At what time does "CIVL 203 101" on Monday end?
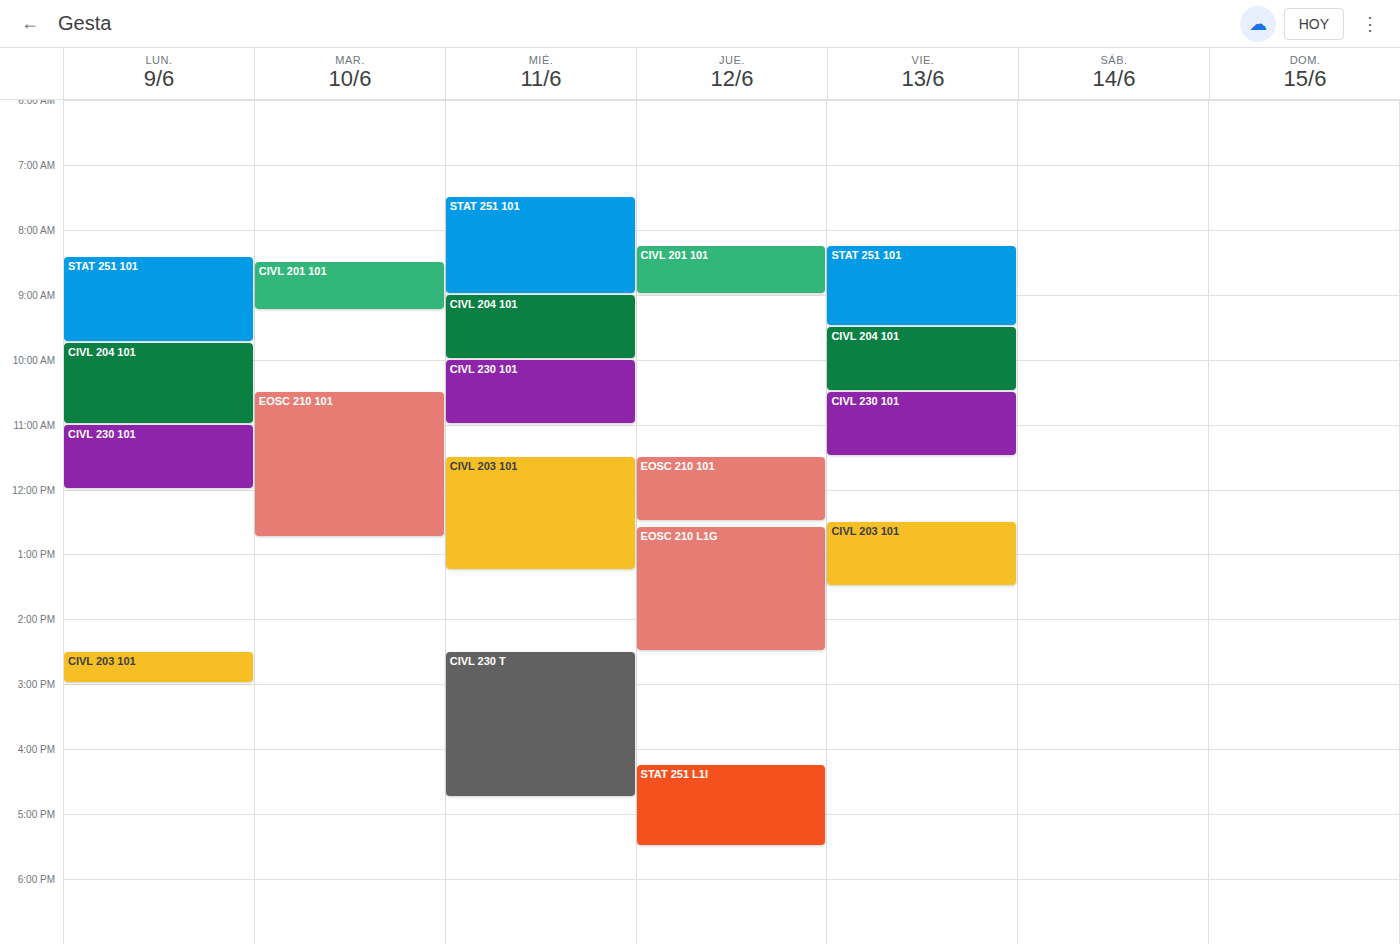
3:00 PM